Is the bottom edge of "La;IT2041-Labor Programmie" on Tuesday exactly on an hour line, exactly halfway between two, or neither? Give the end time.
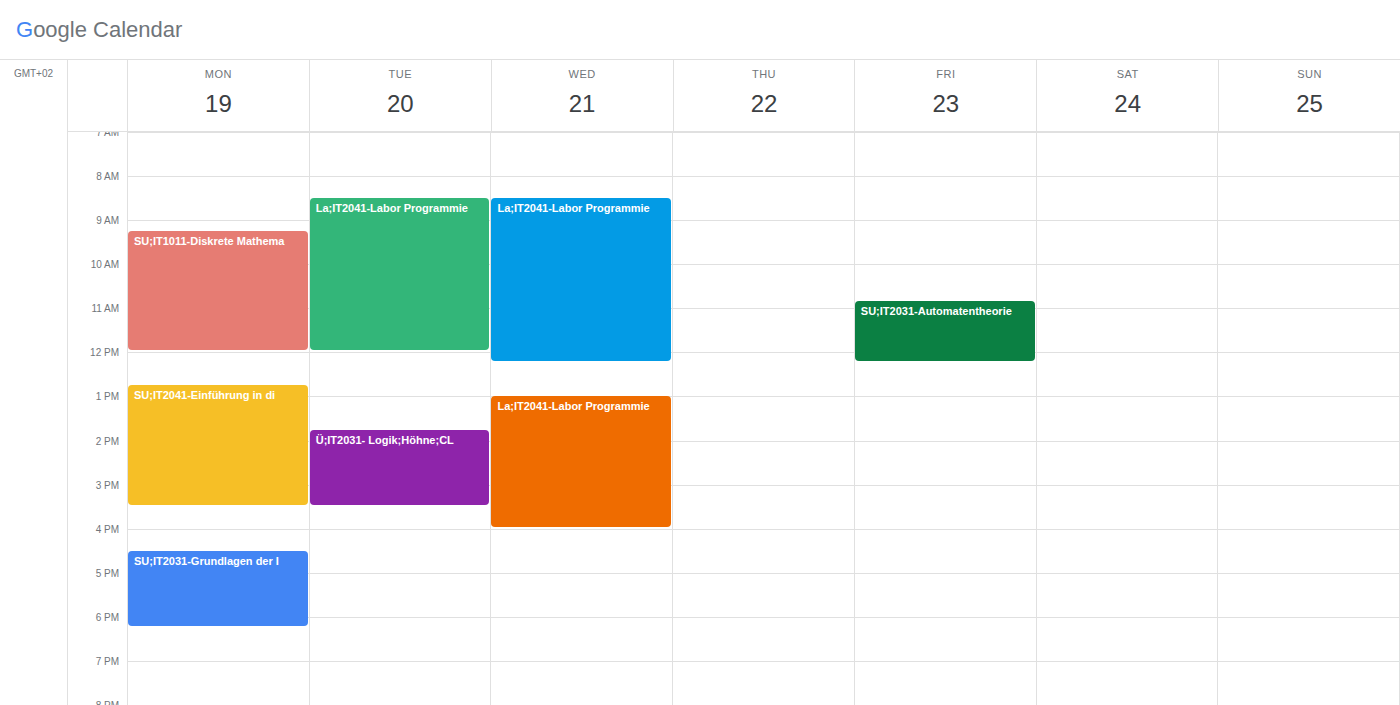
12:00 PM -- exactly on the 12 PM line.